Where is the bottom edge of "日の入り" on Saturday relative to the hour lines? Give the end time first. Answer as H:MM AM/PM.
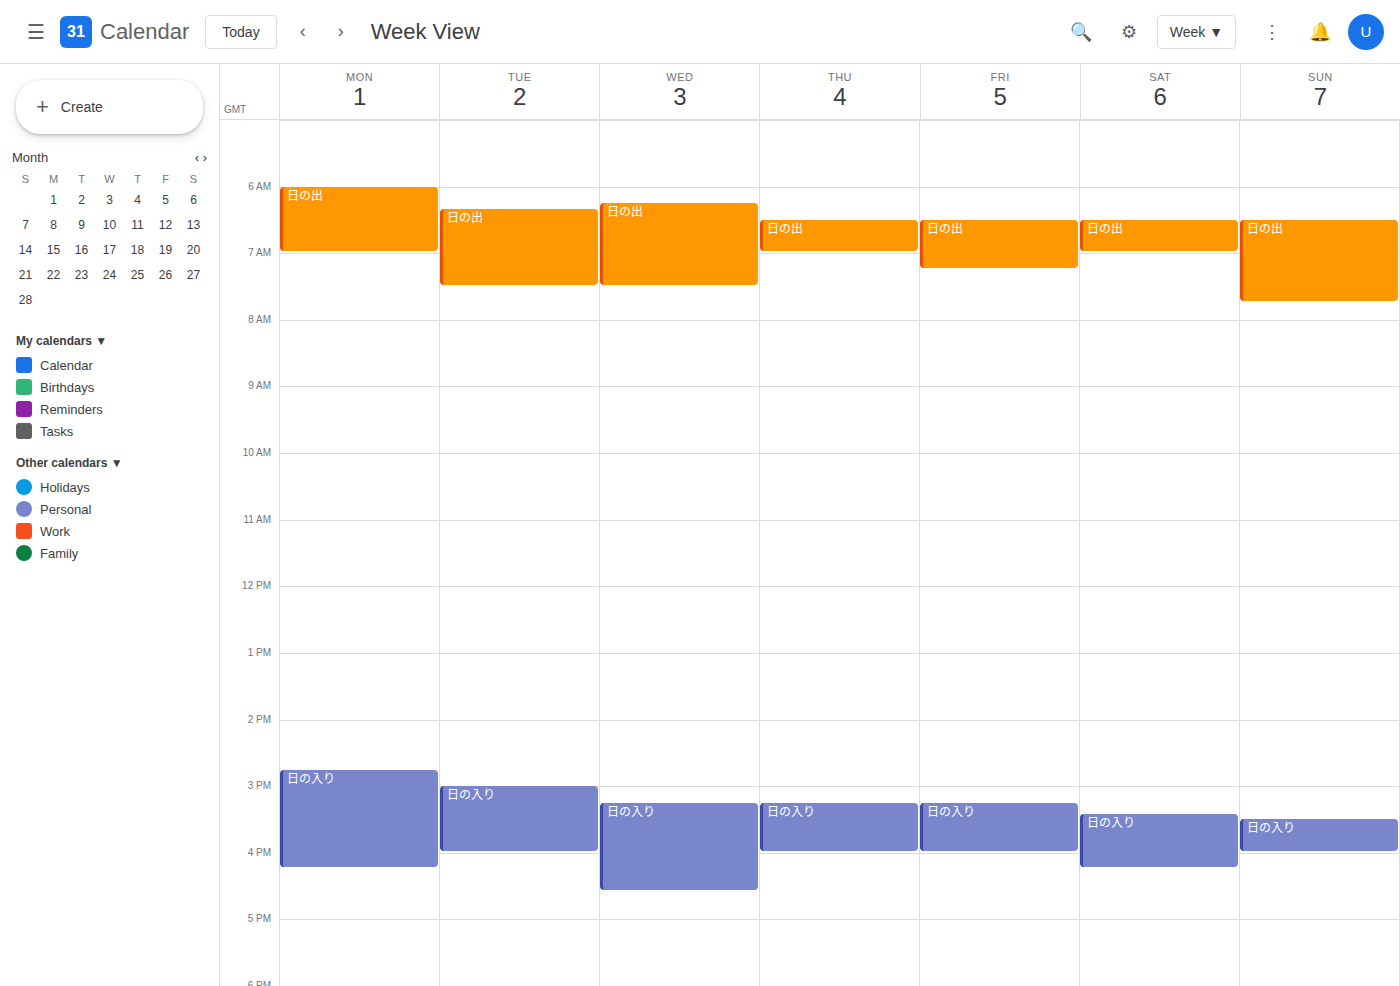
4:15 PM -- neither: a quarter of the way from the 4 PM line to the 5 PM line.